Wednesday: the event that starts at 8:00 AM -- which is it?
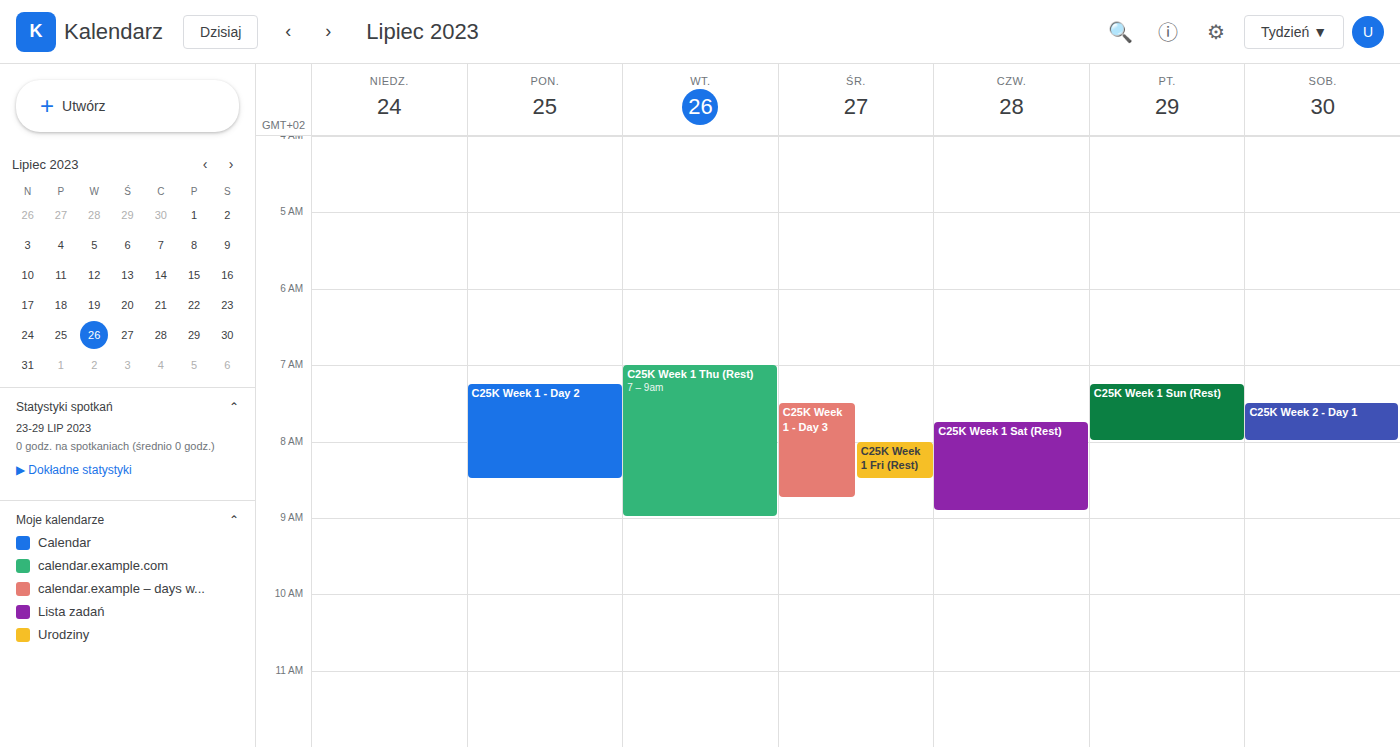
"C25K Week 1 Fri (Rest)"